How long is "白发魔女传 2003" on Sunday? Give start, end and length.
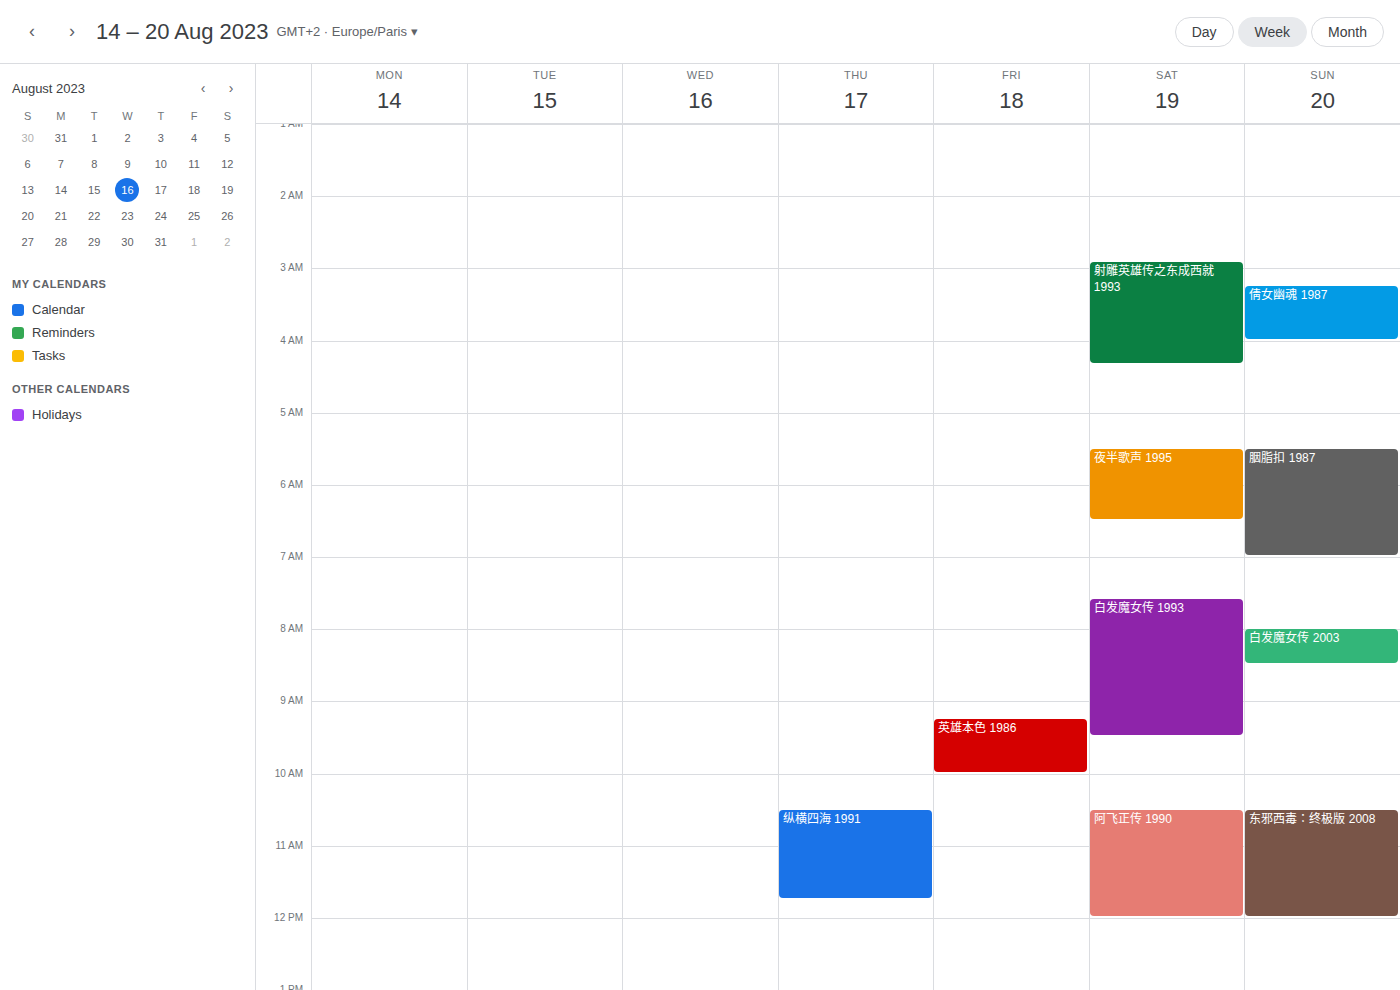
08:00 to 08:30, 30 minutes